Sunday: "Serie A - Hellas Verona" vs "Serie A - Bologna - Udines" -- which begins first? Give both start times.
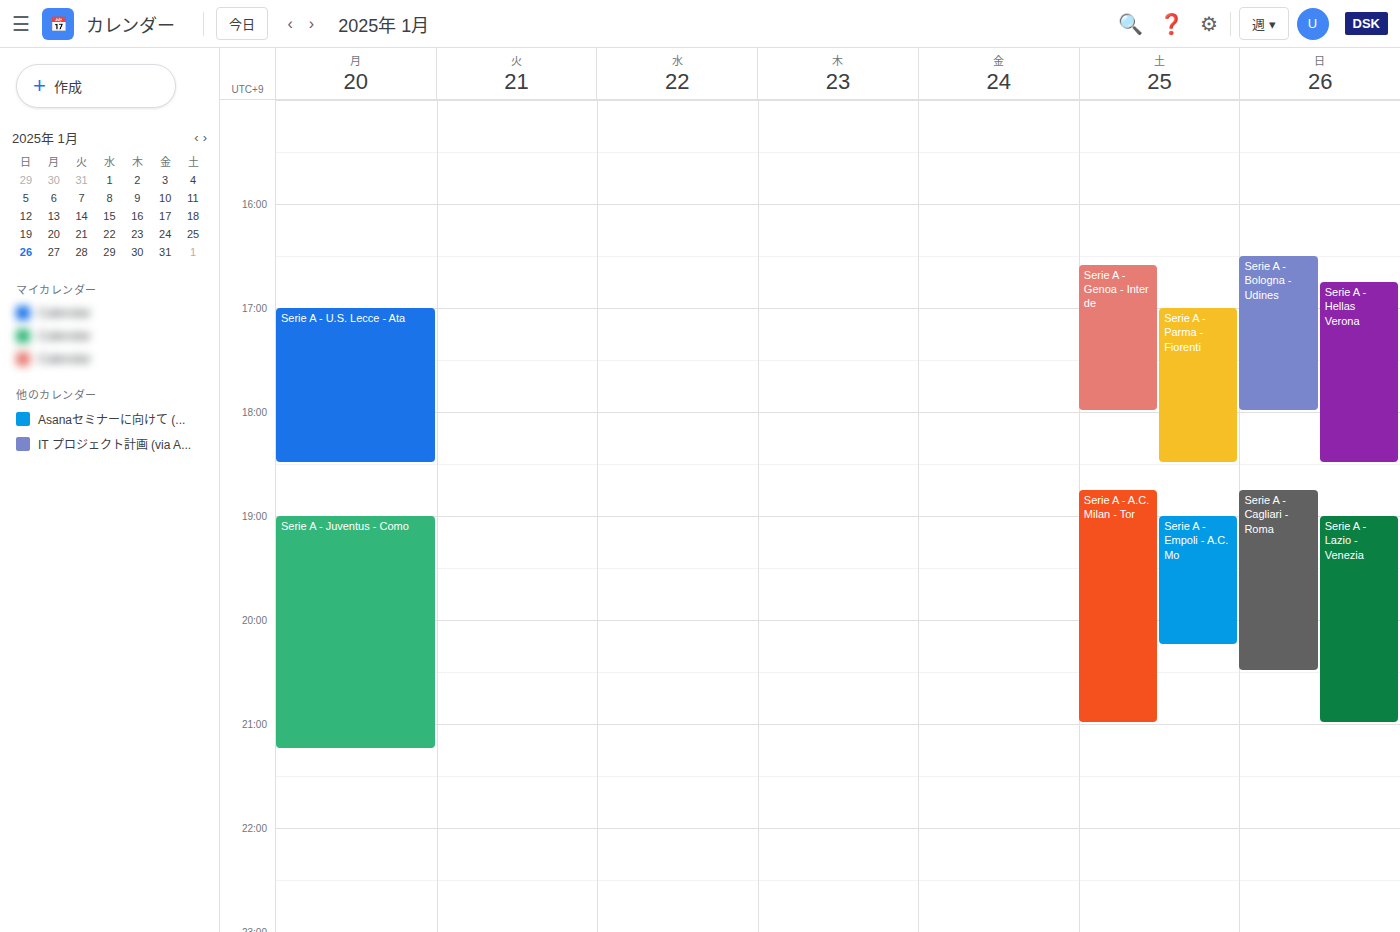
"Serie A - Bologna - Udines" 4:30 PM; "Serie A - Hellas Verona" 4:45 PM.